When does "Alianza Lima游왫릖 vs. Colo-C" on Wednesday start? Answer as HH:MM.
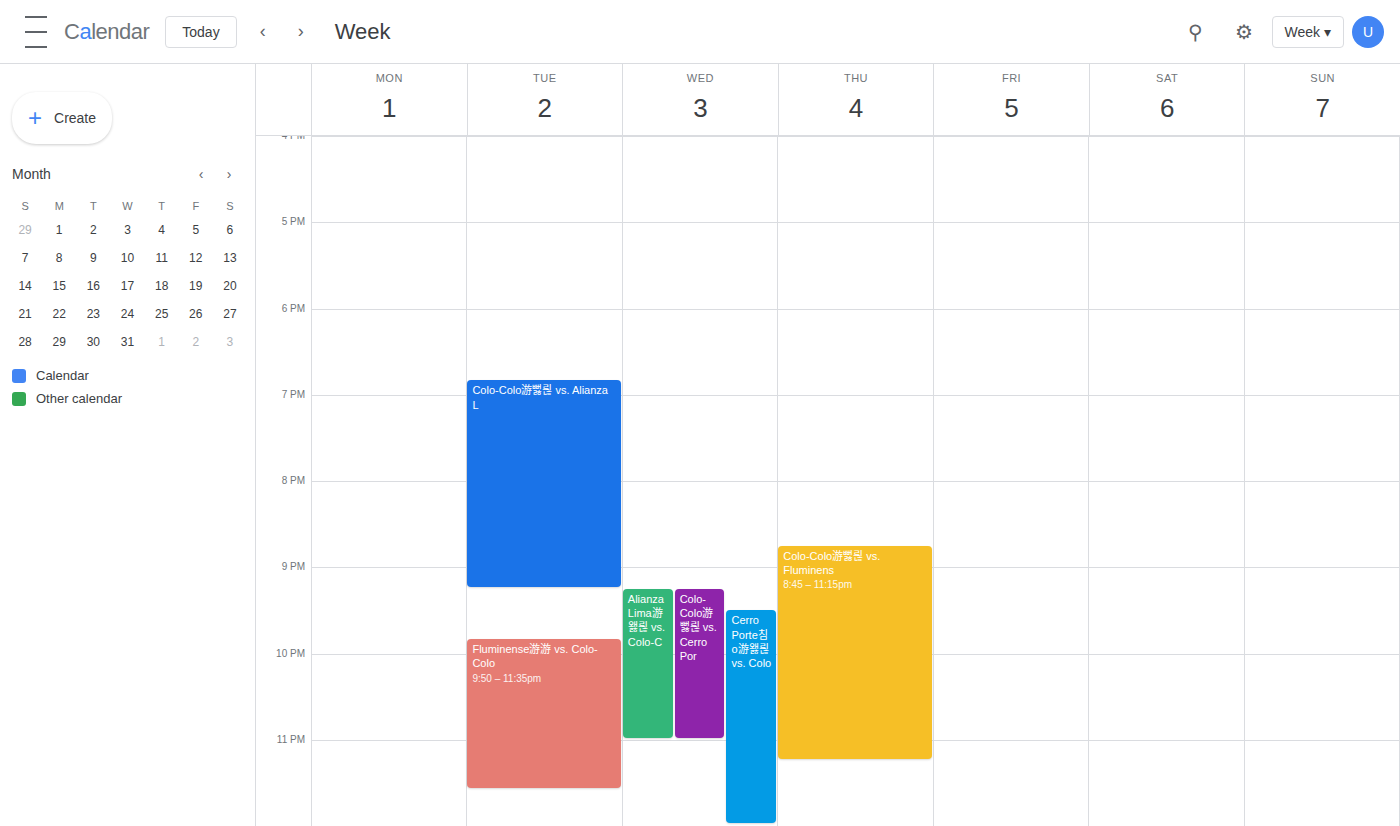
21:15